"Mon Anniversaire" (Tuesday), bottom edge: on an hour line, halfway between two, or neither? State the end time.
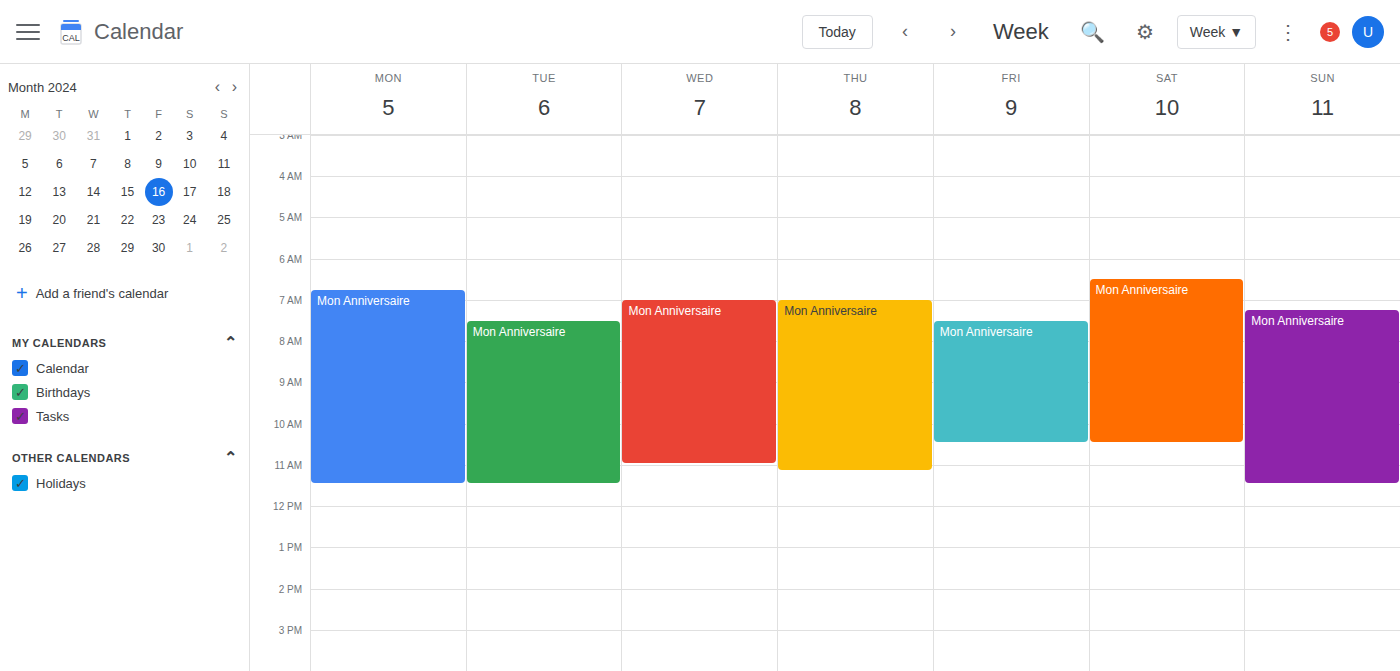
11:30 AM -- halfway between the 11 AM and 12 PM lines.